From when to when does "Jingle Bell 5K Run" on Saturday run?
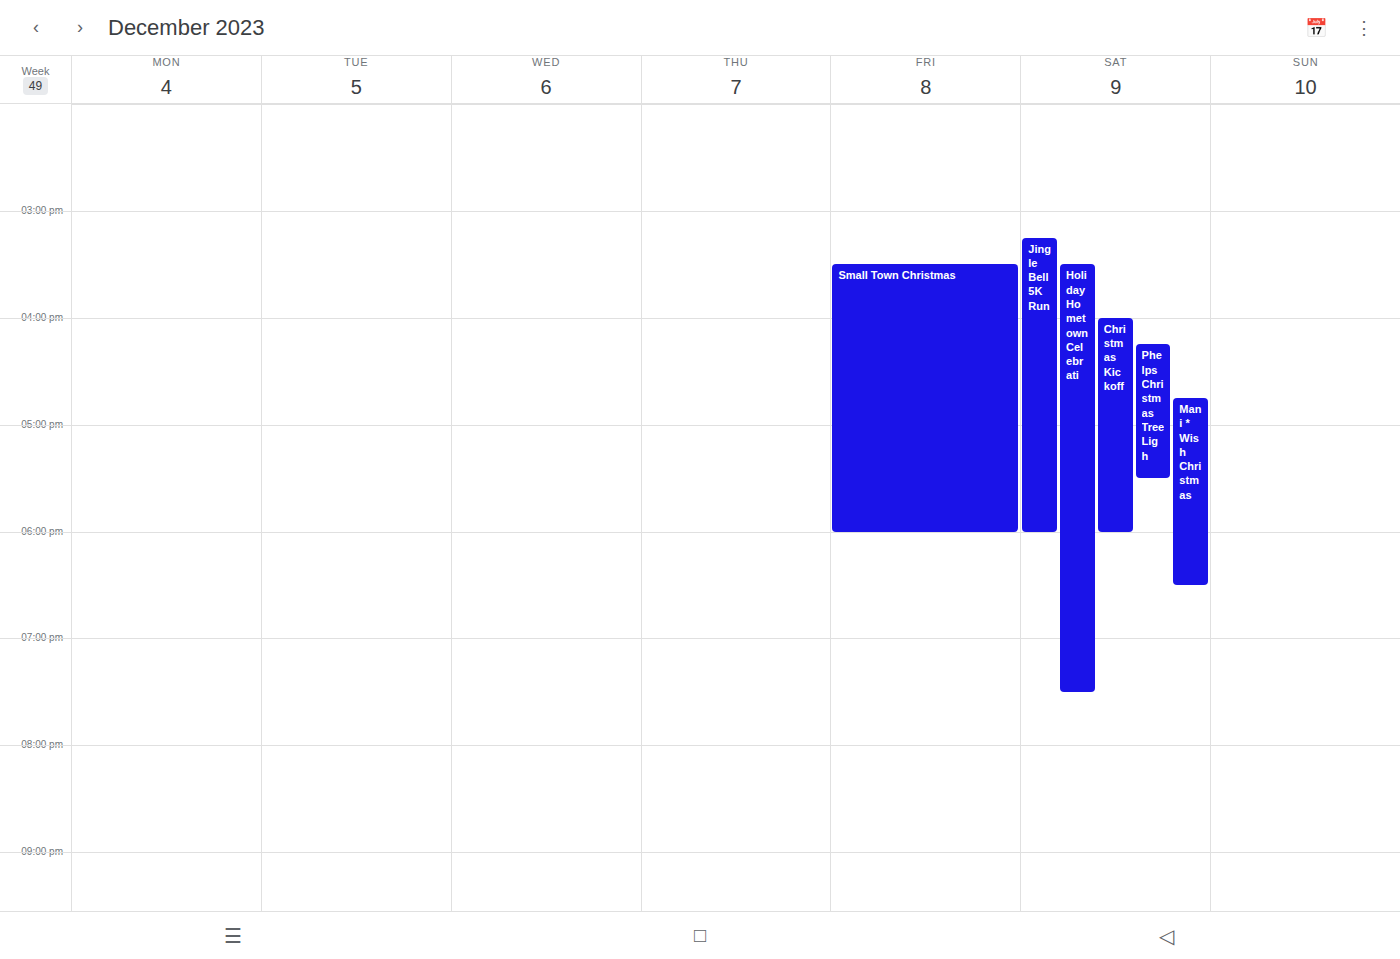
3:15 PM to 6:00 PM